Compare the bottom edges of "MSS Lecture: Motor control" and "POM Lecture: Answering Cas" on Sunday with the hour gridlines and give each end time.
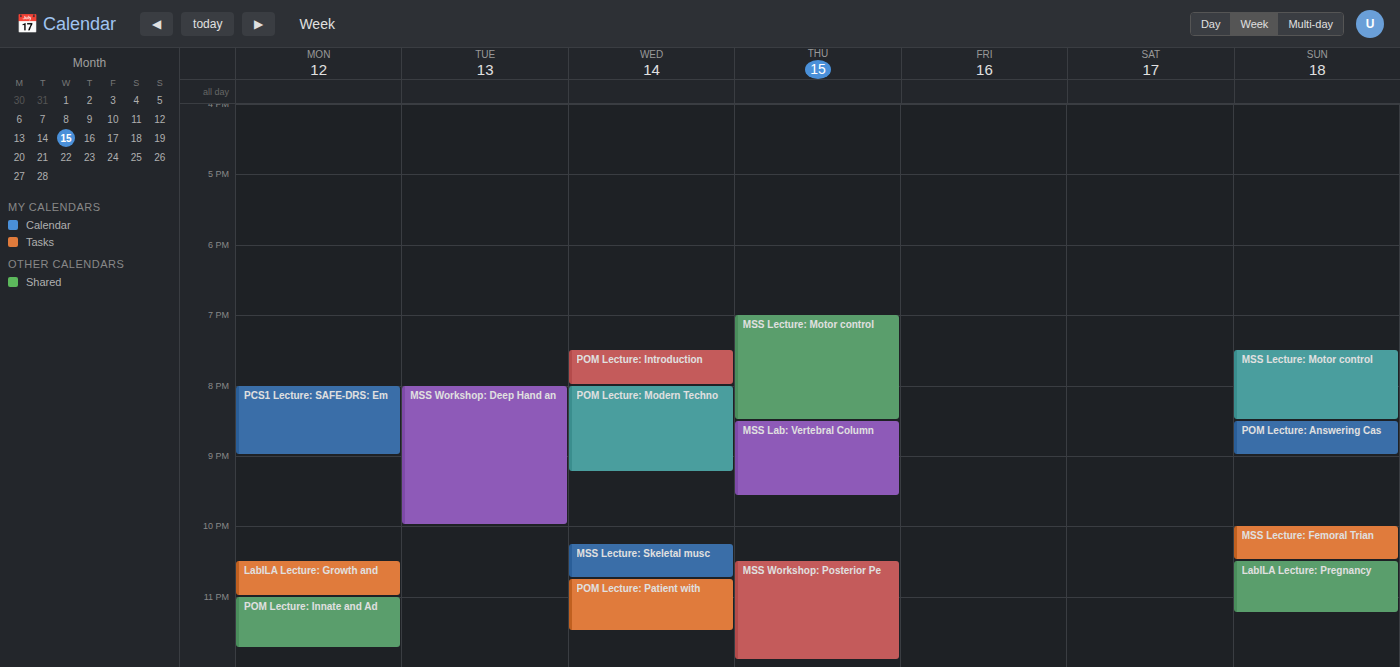
"MSS Lecture: Motor control": 20:30, halfway between the 20:00 and 21:00 lines. "POM Lecture: Answering Cas": 21:00, exactly on the 21:00 line.